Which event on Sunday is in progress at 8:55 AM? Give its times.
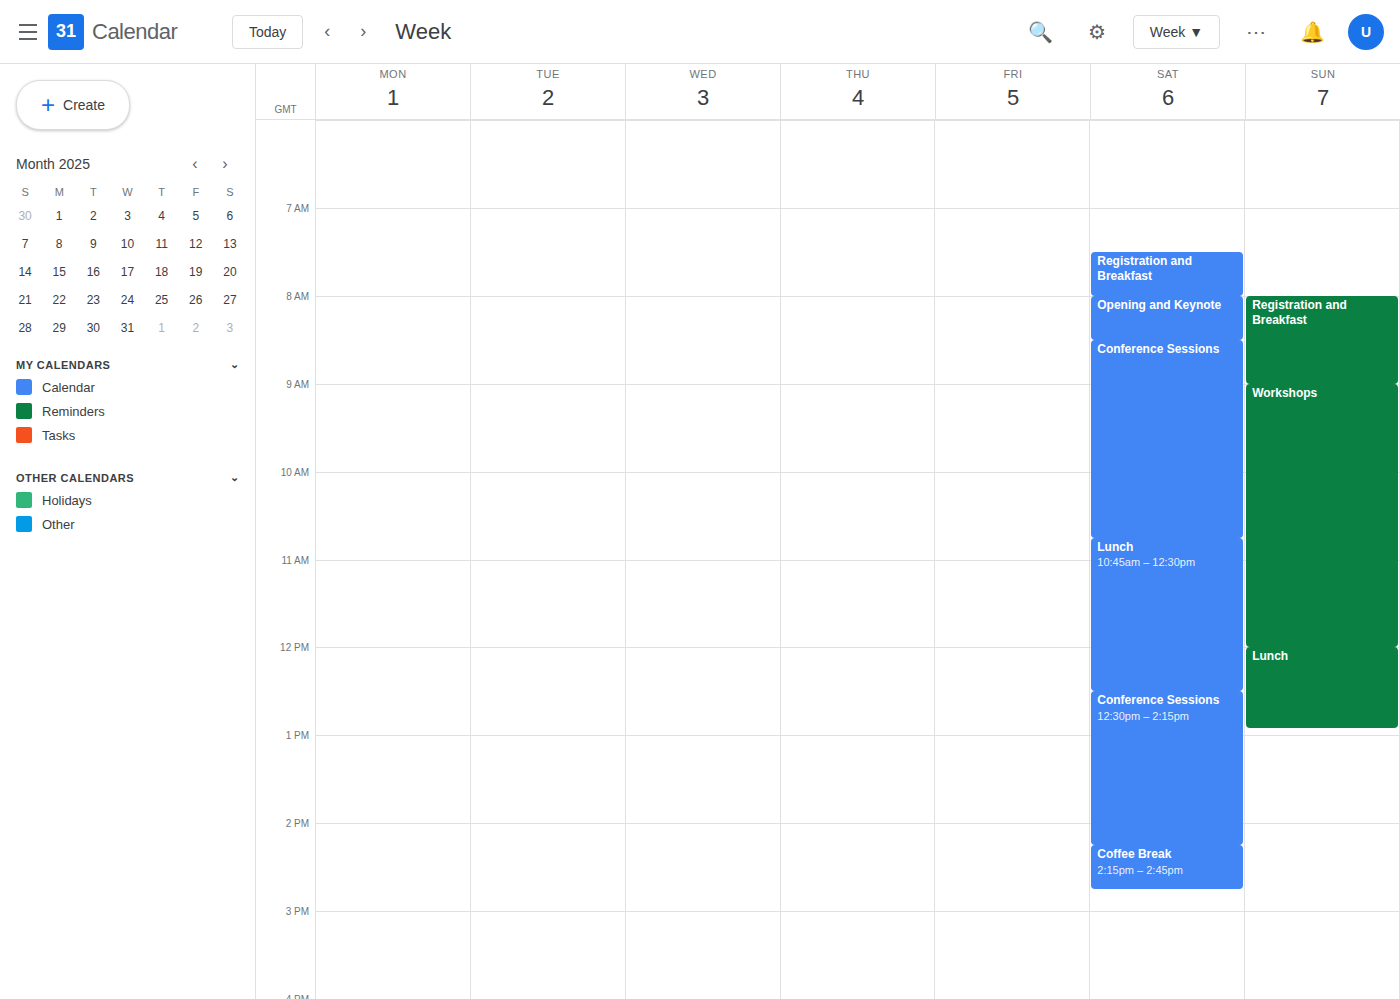
"Registration and Breakfast", 8:00 AM to 9:00 AM